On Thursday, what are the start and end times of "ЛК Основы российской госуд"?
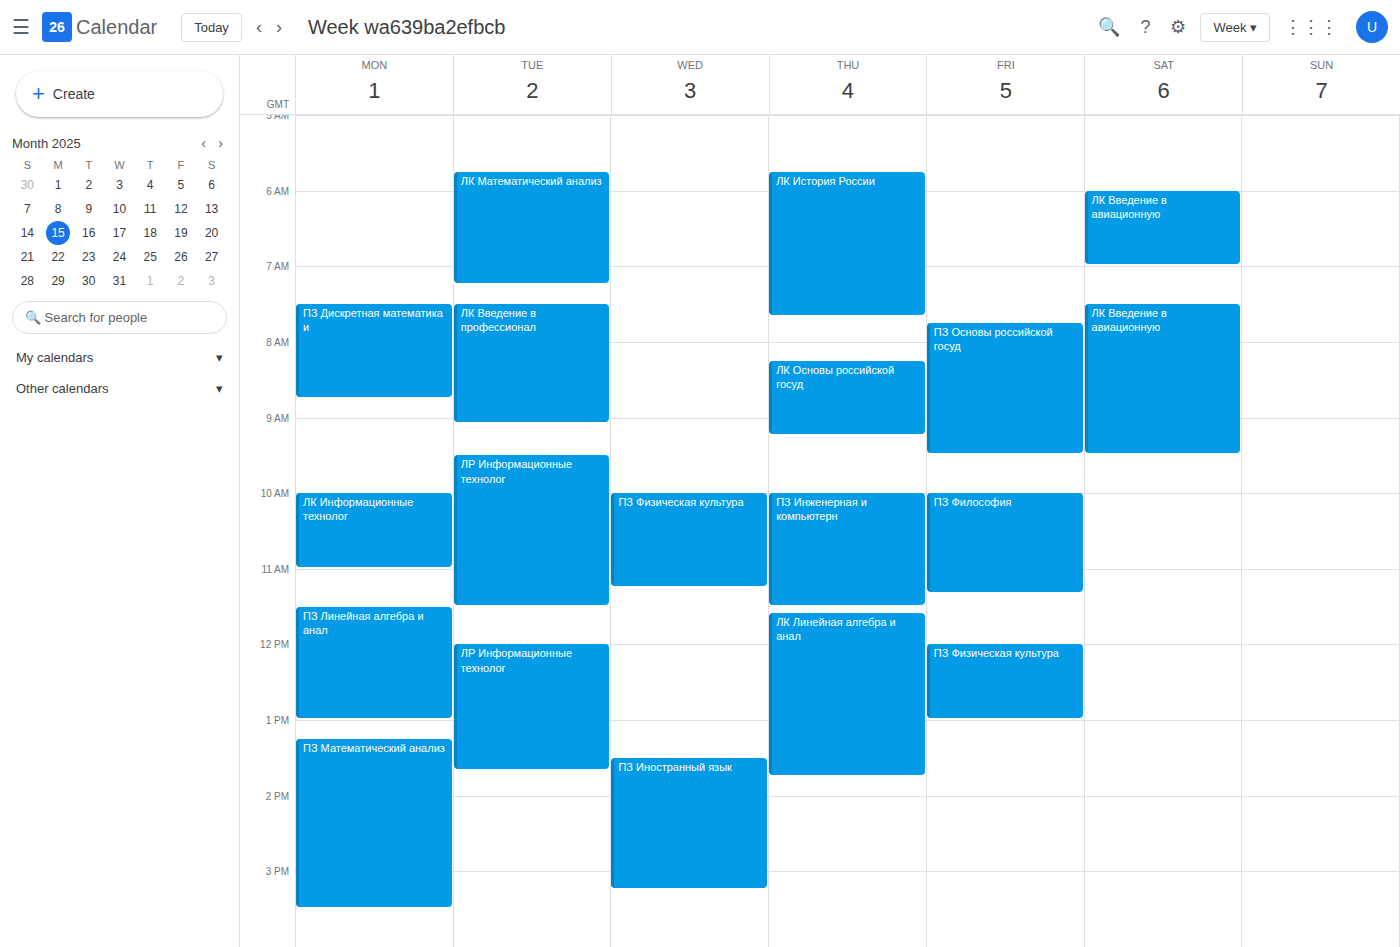
08:15 to 09:15